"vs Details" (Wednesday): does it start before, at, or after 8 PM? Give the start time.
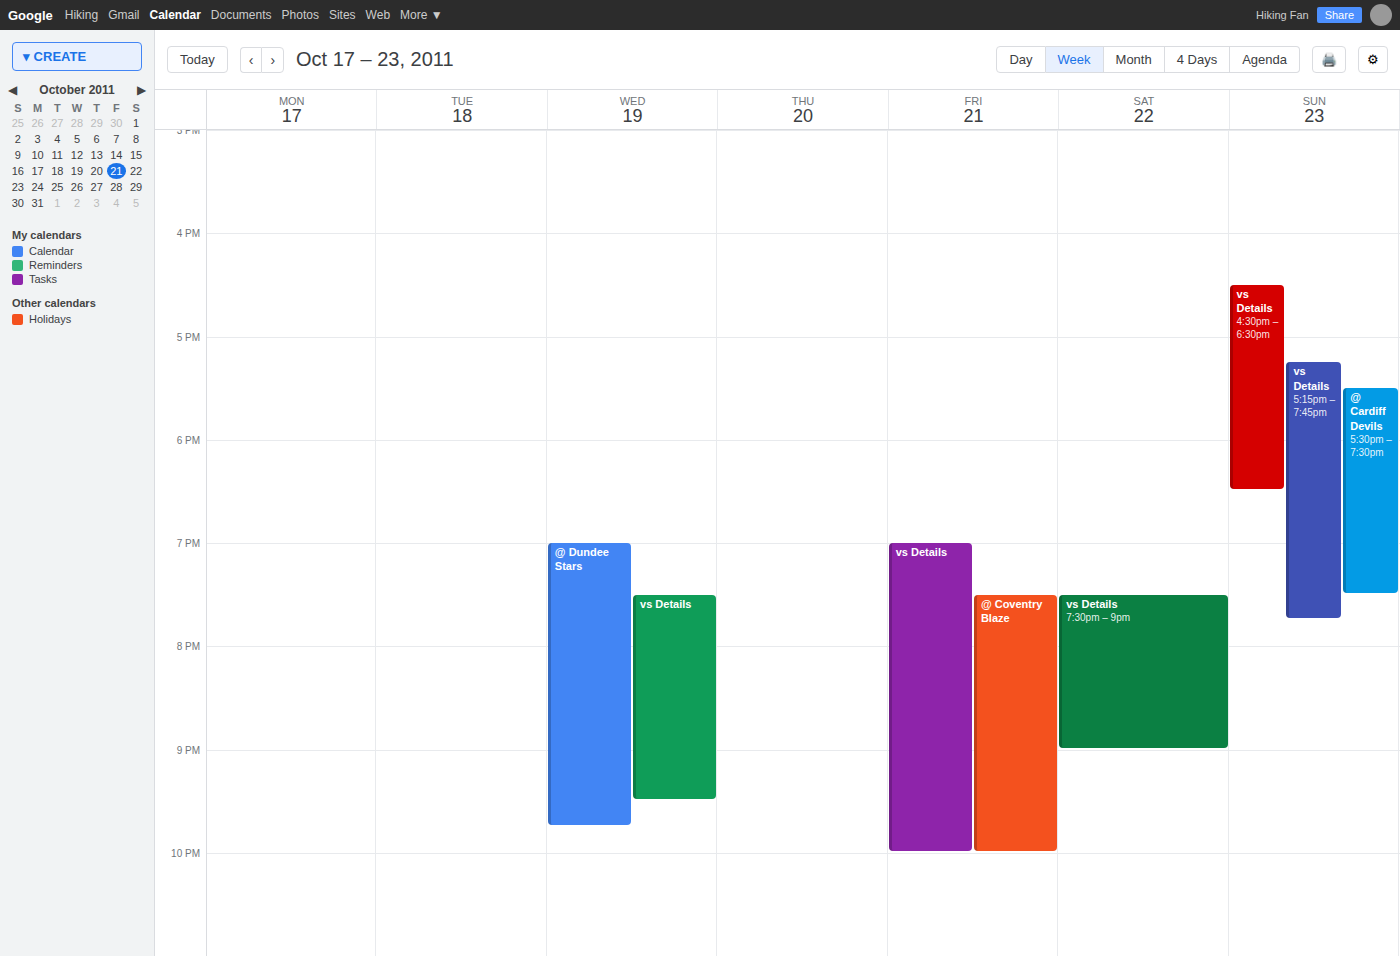
7:30 PM -- before 8 PM, 30 minutes above the 8 PM line.